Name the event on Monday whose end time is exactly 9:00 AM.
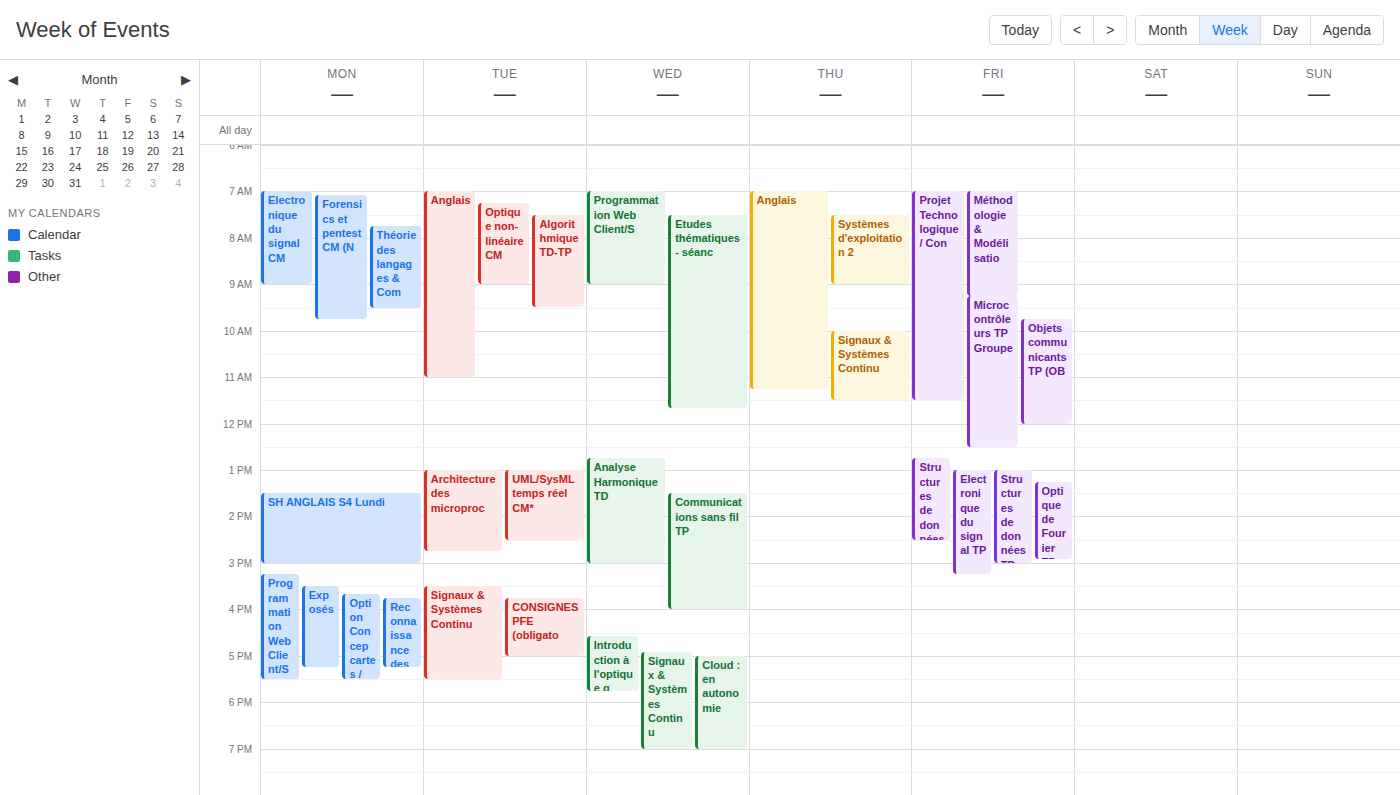
"Electronique du signal CM"